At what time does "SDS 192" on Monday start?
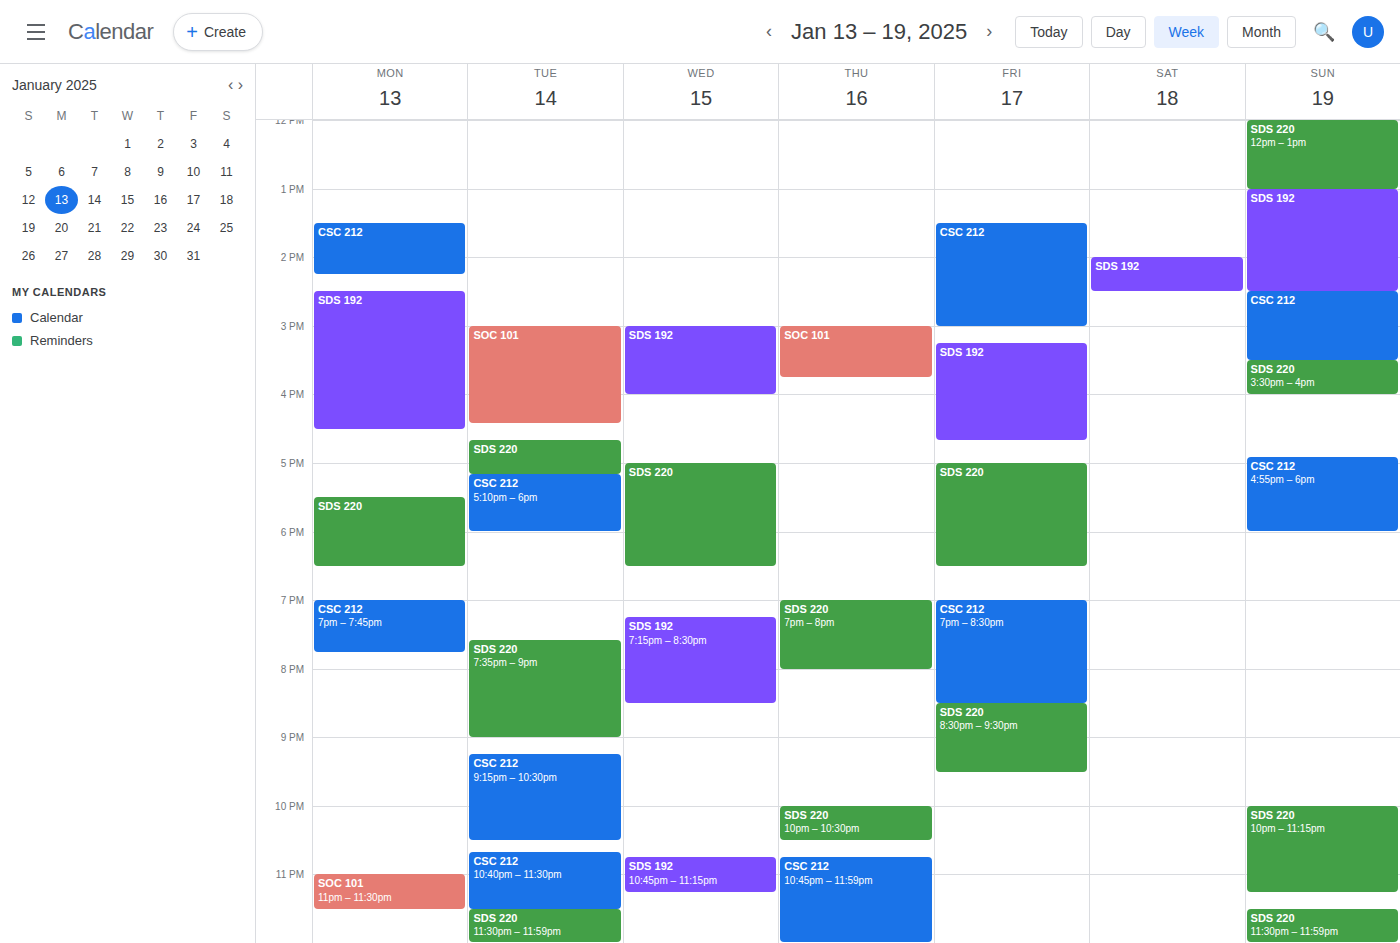
2:30 PM